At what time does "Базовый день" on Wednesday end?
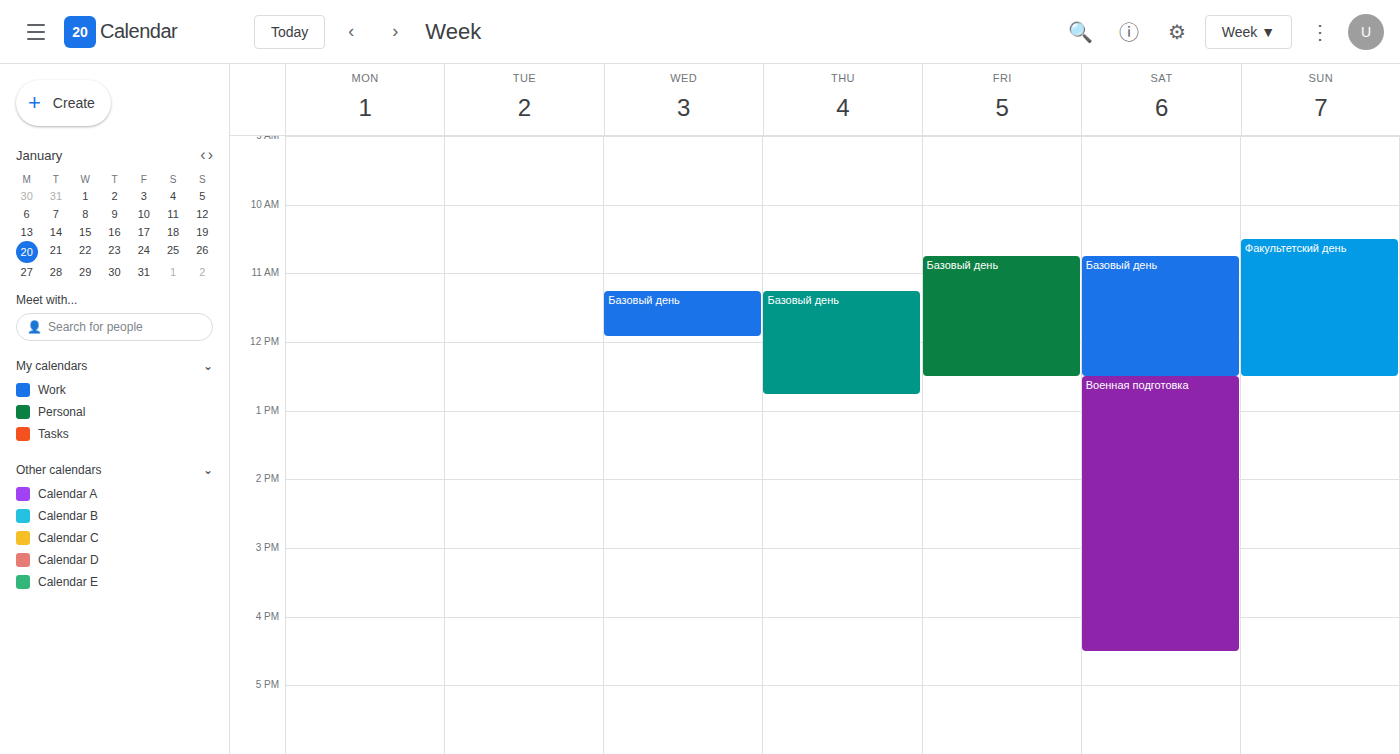
11:55 AM